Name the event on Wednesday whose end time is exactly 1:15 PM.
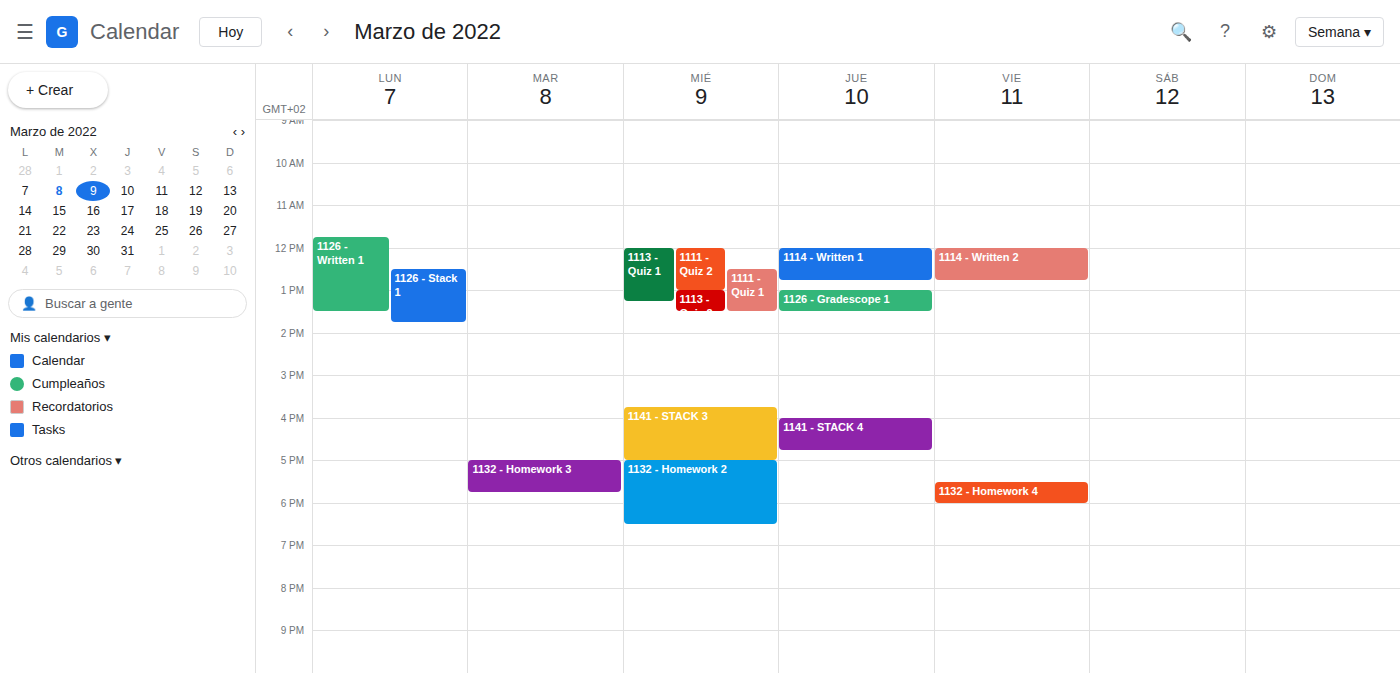
"1113 - Quiz 1"